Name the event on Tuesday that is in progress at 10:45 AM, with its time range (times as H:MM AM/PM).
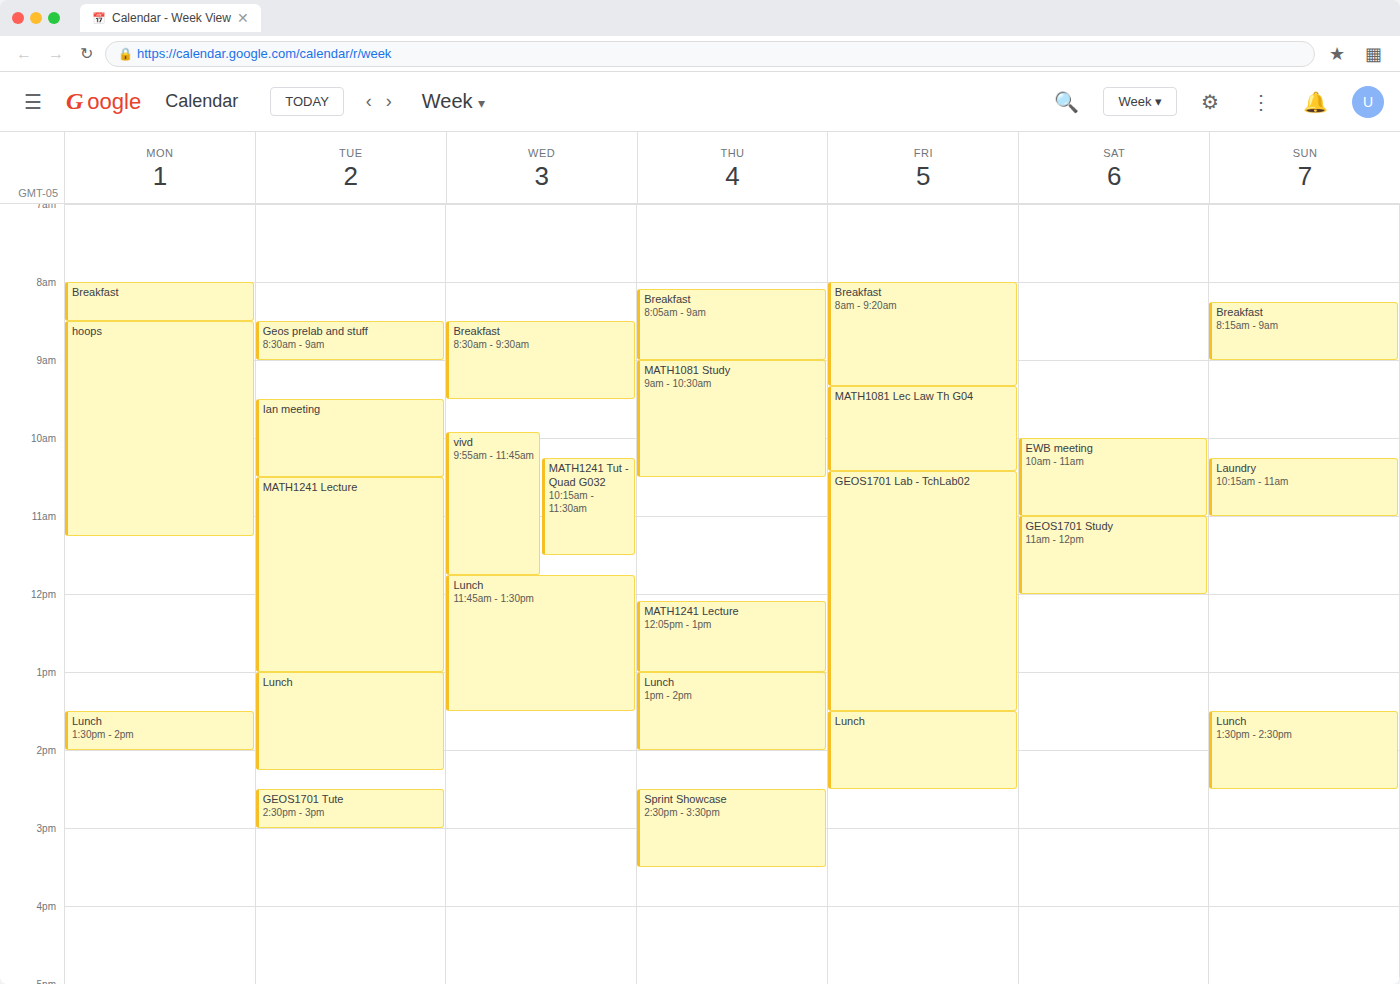
"MATH1241 Lecture", 10:30 AM to 1:00 PM